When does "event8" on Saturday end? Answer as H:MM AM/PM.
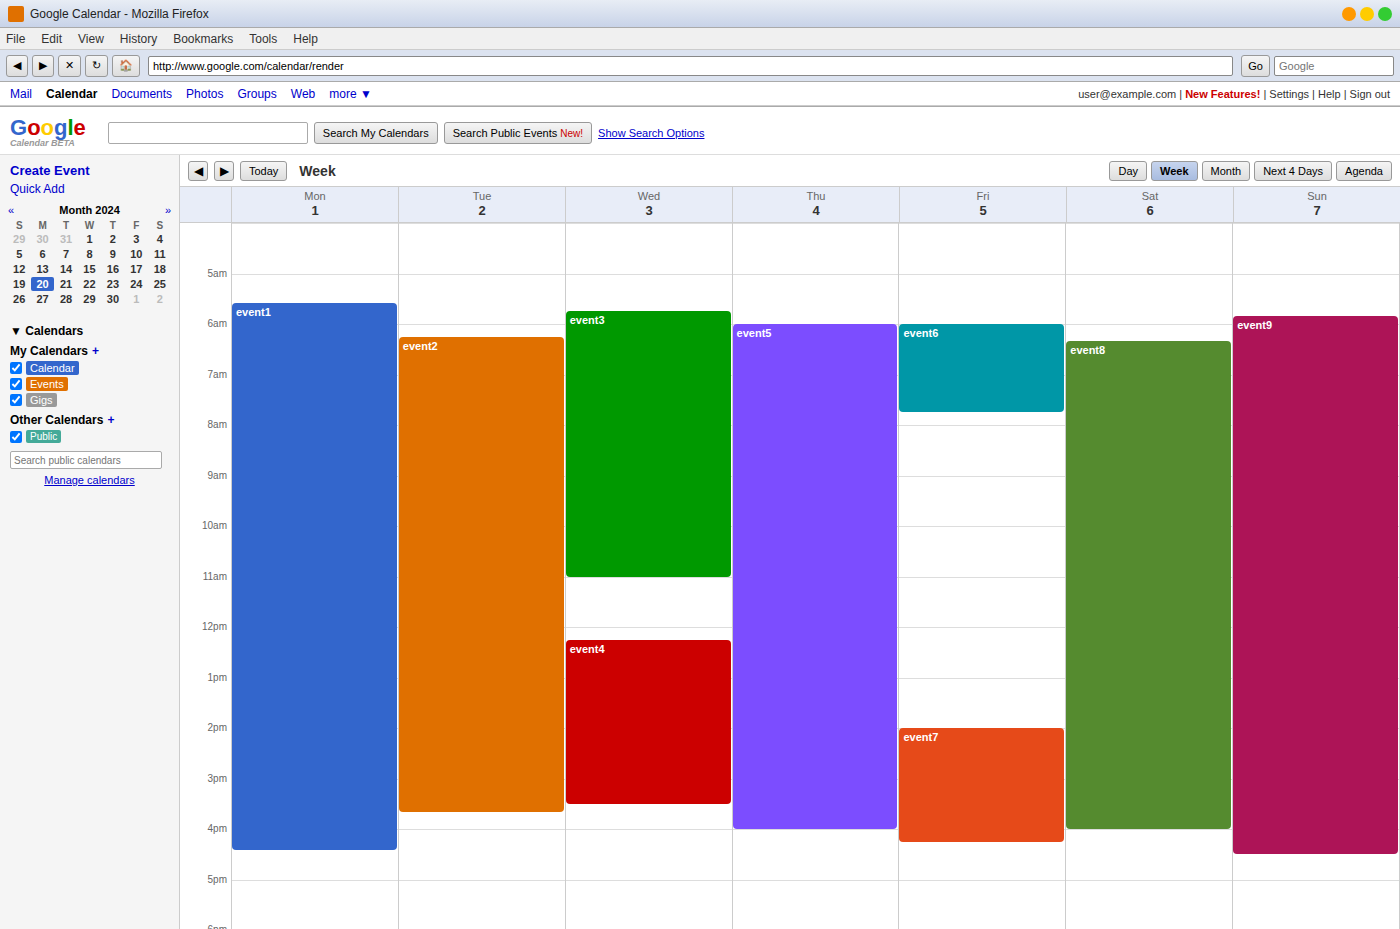
4:00 PM